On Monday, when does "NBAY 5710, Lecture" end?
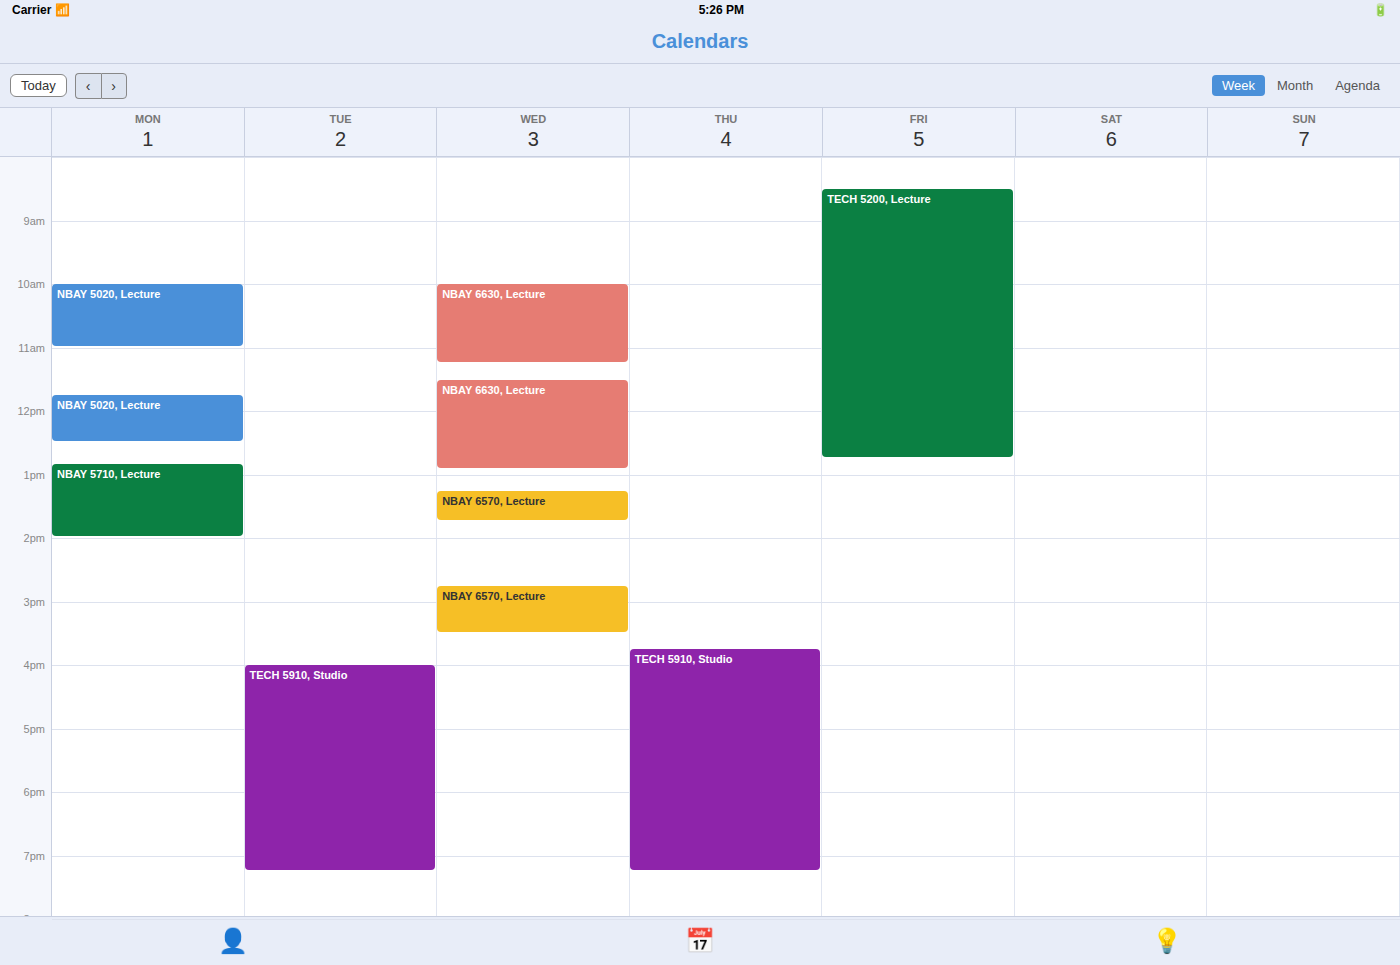
2:00 PM